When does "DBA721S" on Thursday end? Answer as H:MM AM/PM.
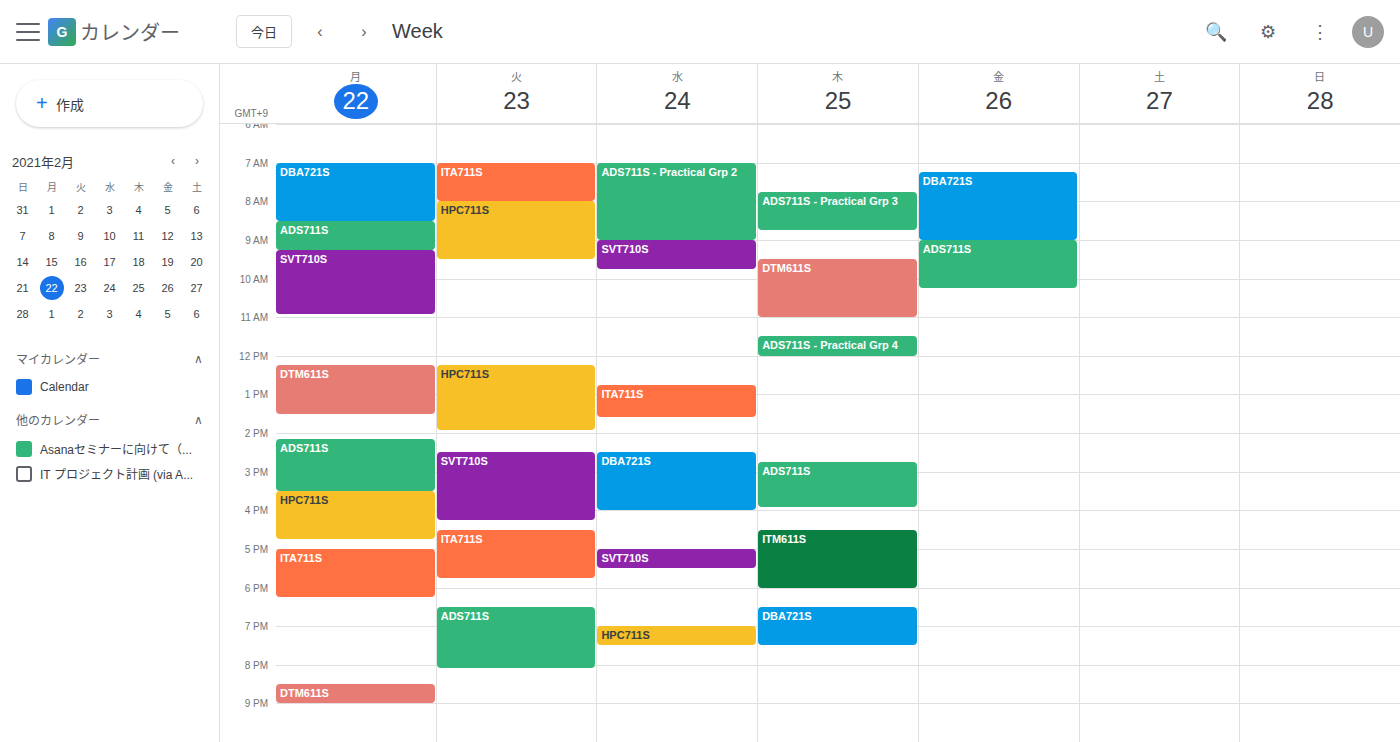
7:30 PM